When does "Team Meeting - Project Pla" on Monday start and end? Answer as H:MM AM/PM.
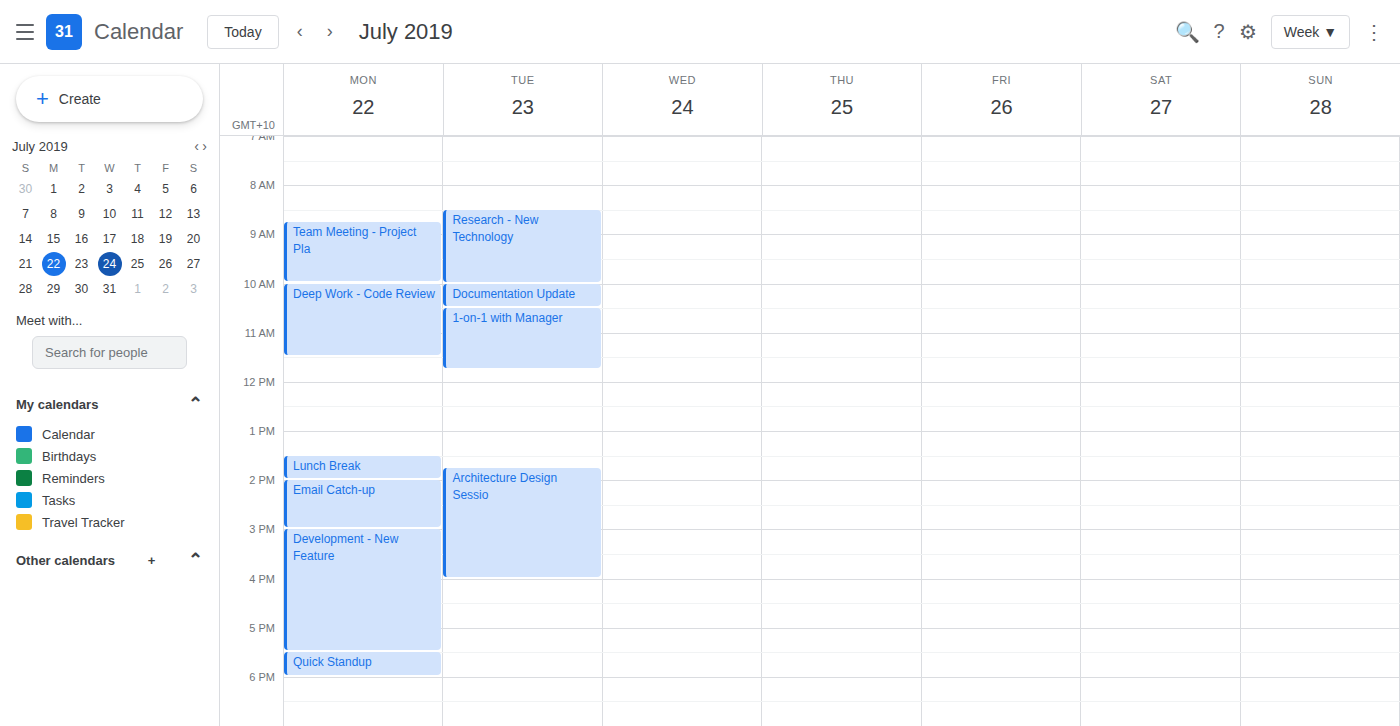
8:45 AM to 10:00 AM